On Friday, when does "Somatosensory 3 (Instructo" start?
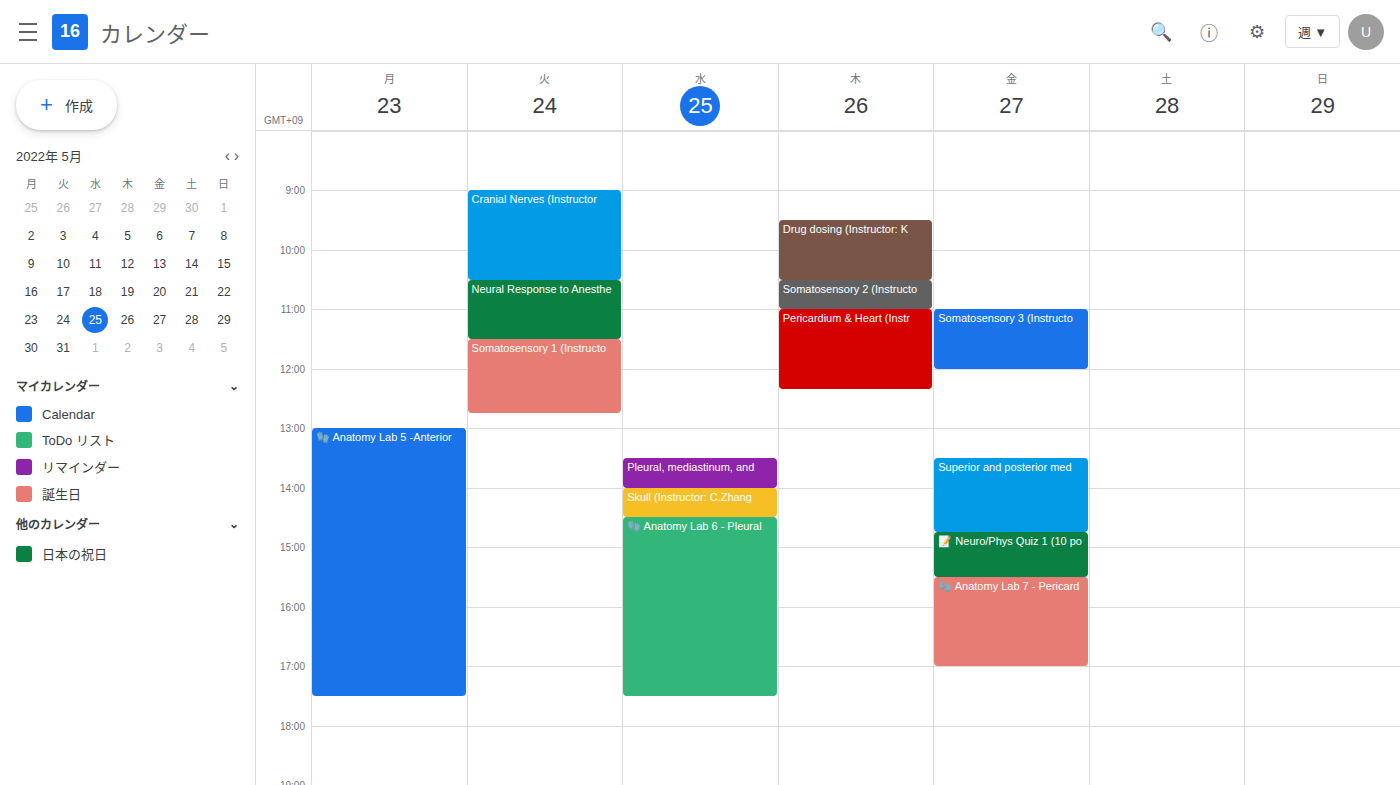
11:00 AM